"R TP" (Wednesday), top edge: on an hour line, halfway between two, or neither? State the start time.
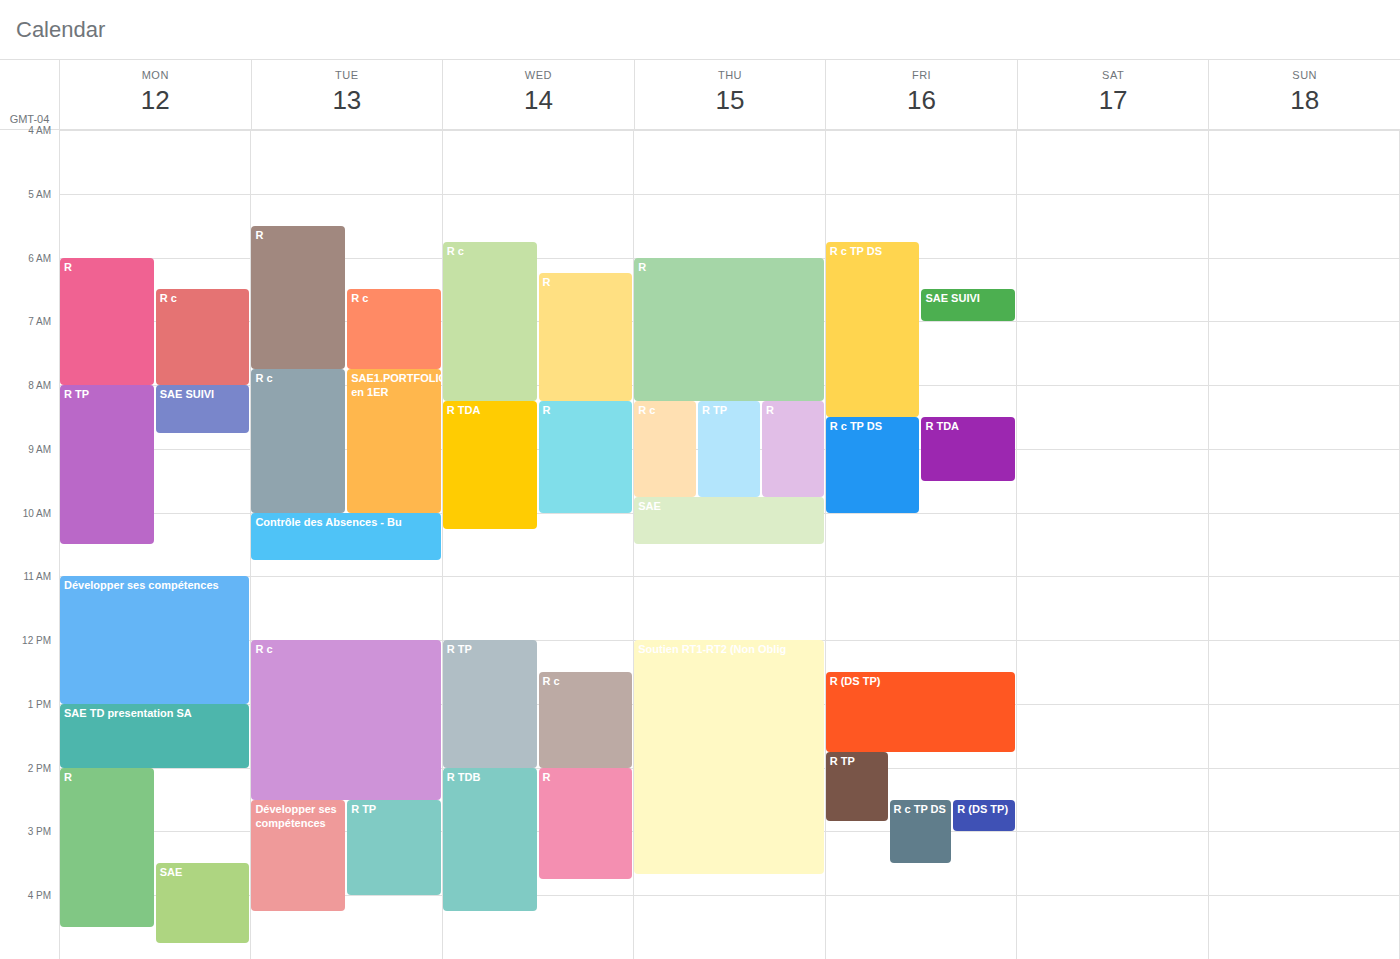
12:00 PM -- exactly on the 12 PM line.